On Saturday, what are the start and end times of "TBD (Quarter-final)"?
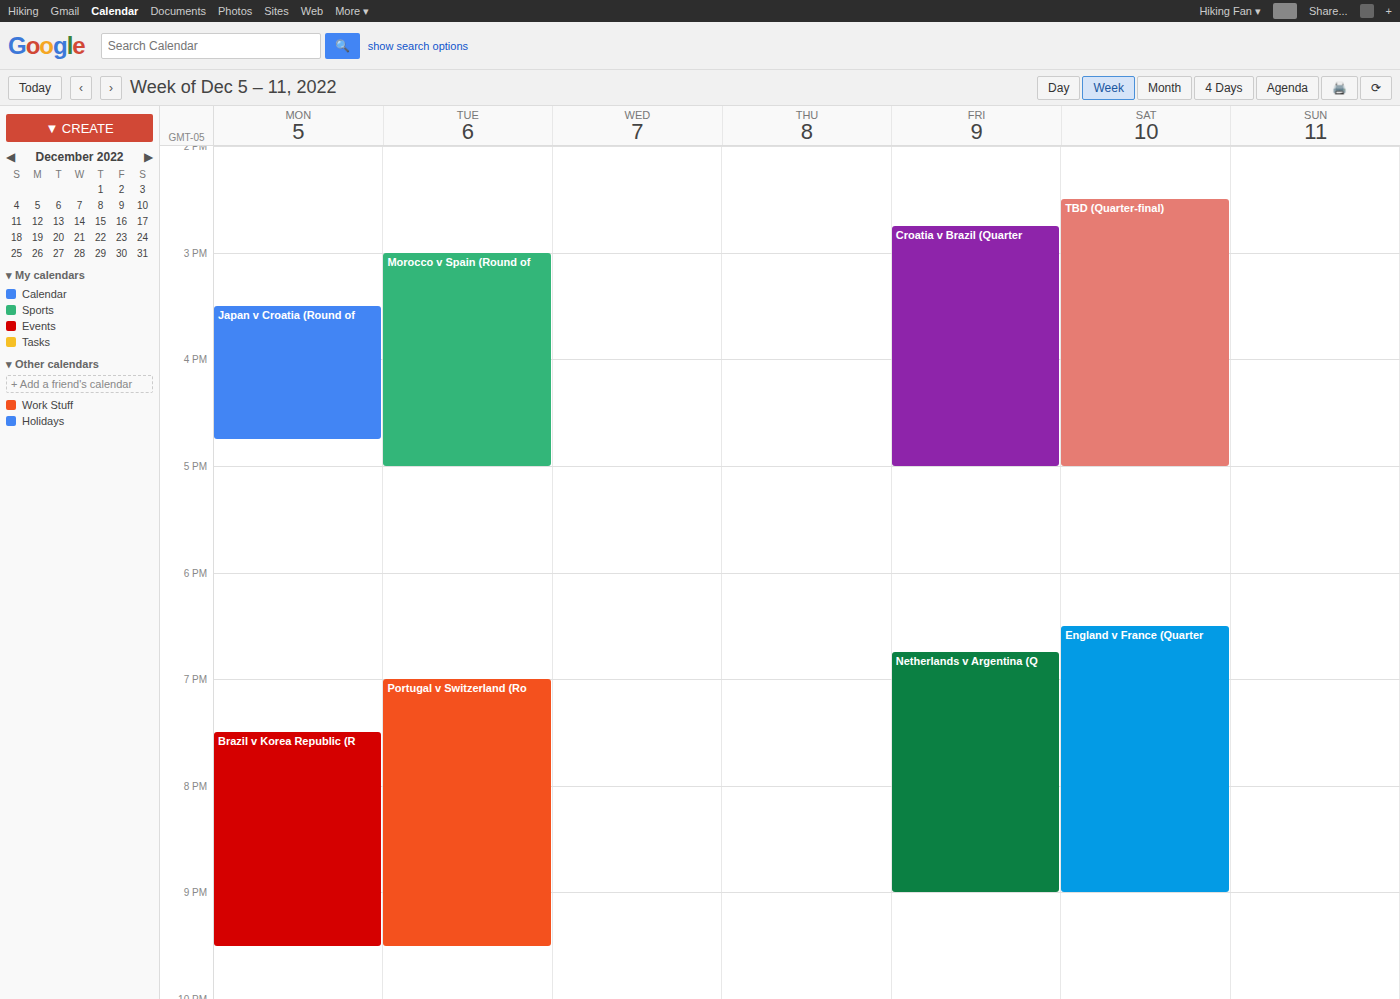
2:30 PM to 5:00 PM